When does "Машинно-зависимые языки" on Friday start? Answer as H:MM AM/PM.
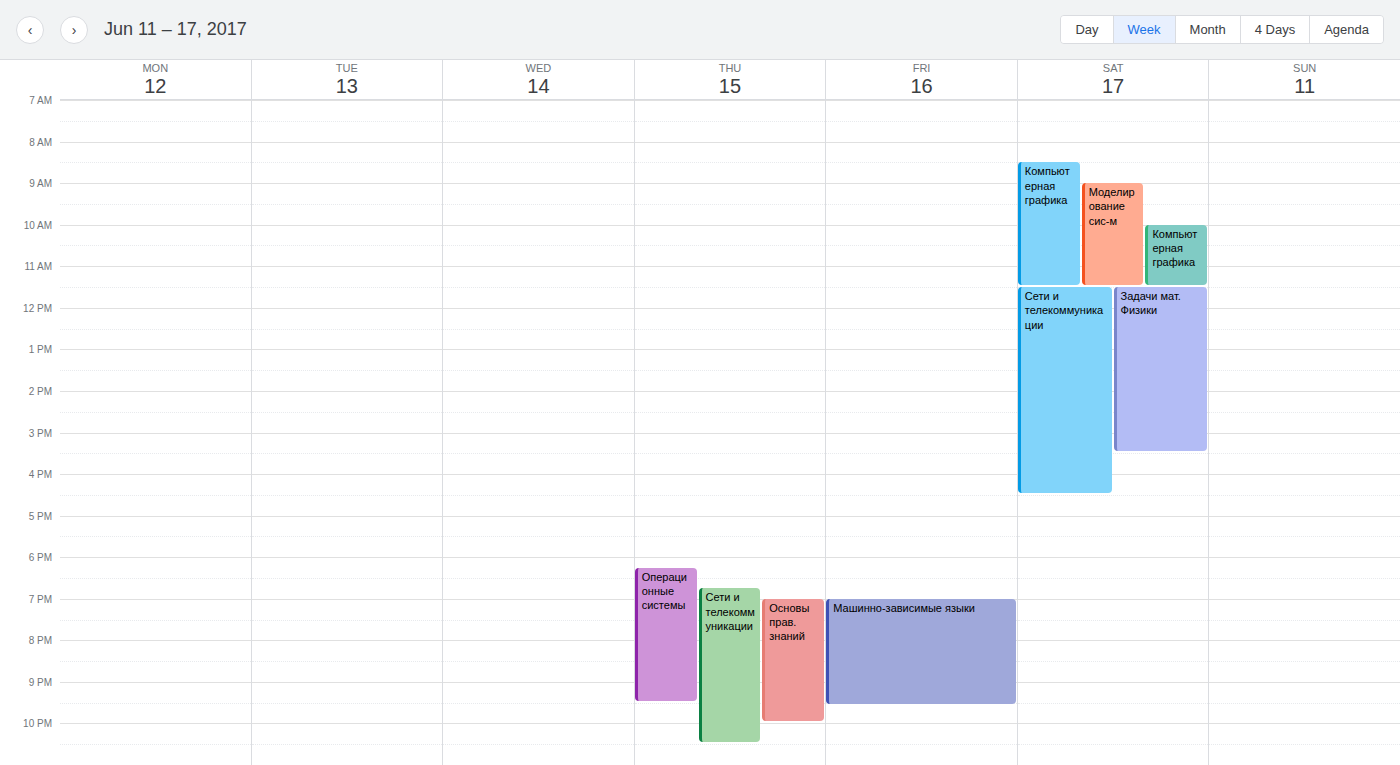
7:00 PM